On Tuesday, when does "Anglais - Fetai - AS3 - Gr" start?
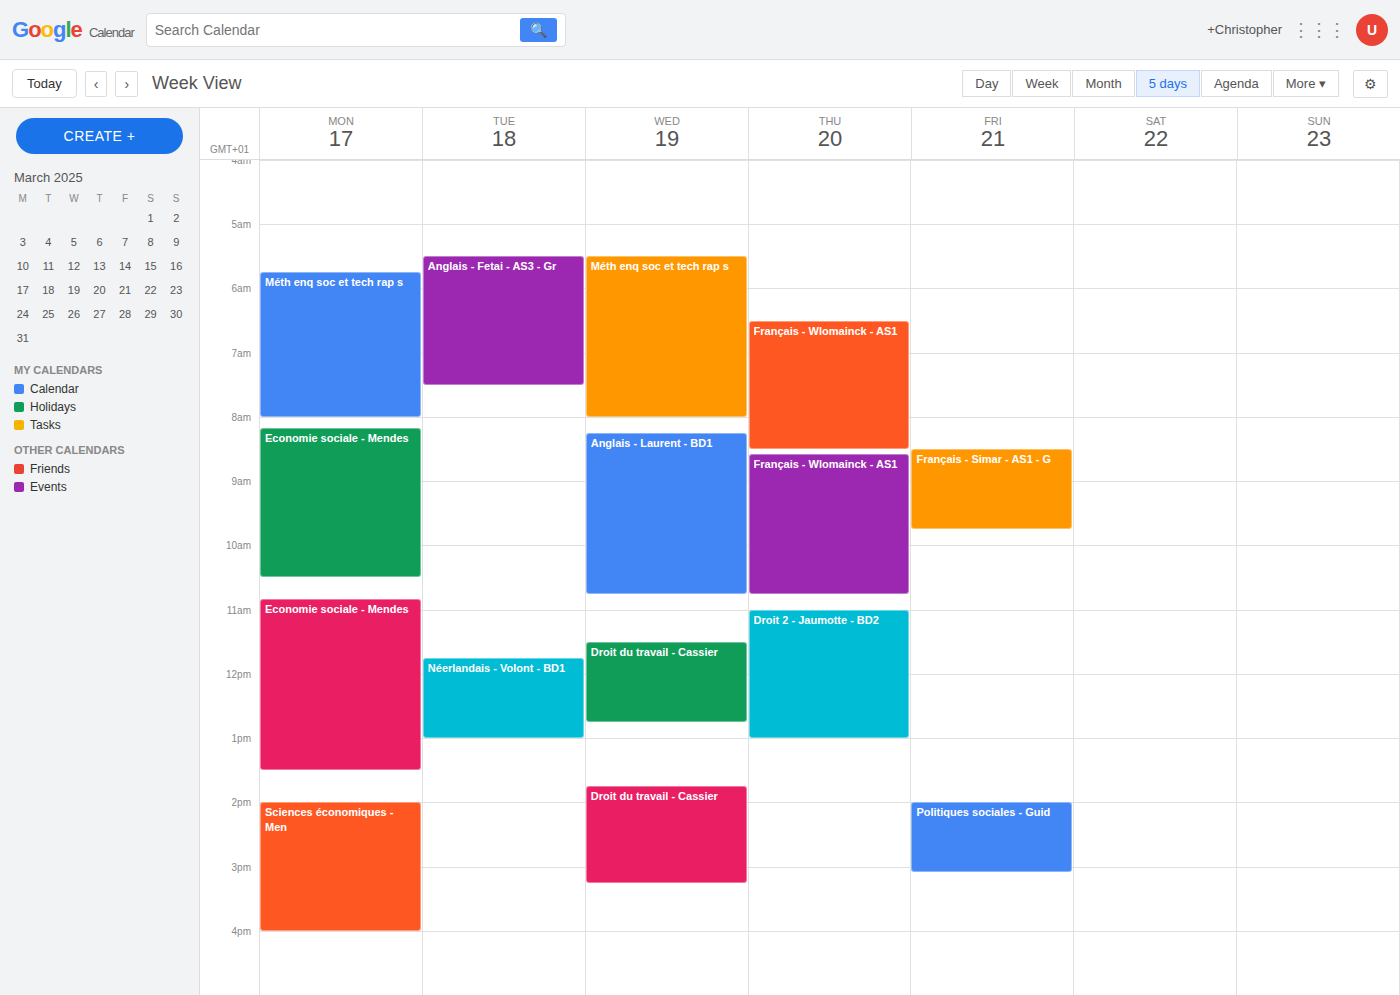
5:30 AM